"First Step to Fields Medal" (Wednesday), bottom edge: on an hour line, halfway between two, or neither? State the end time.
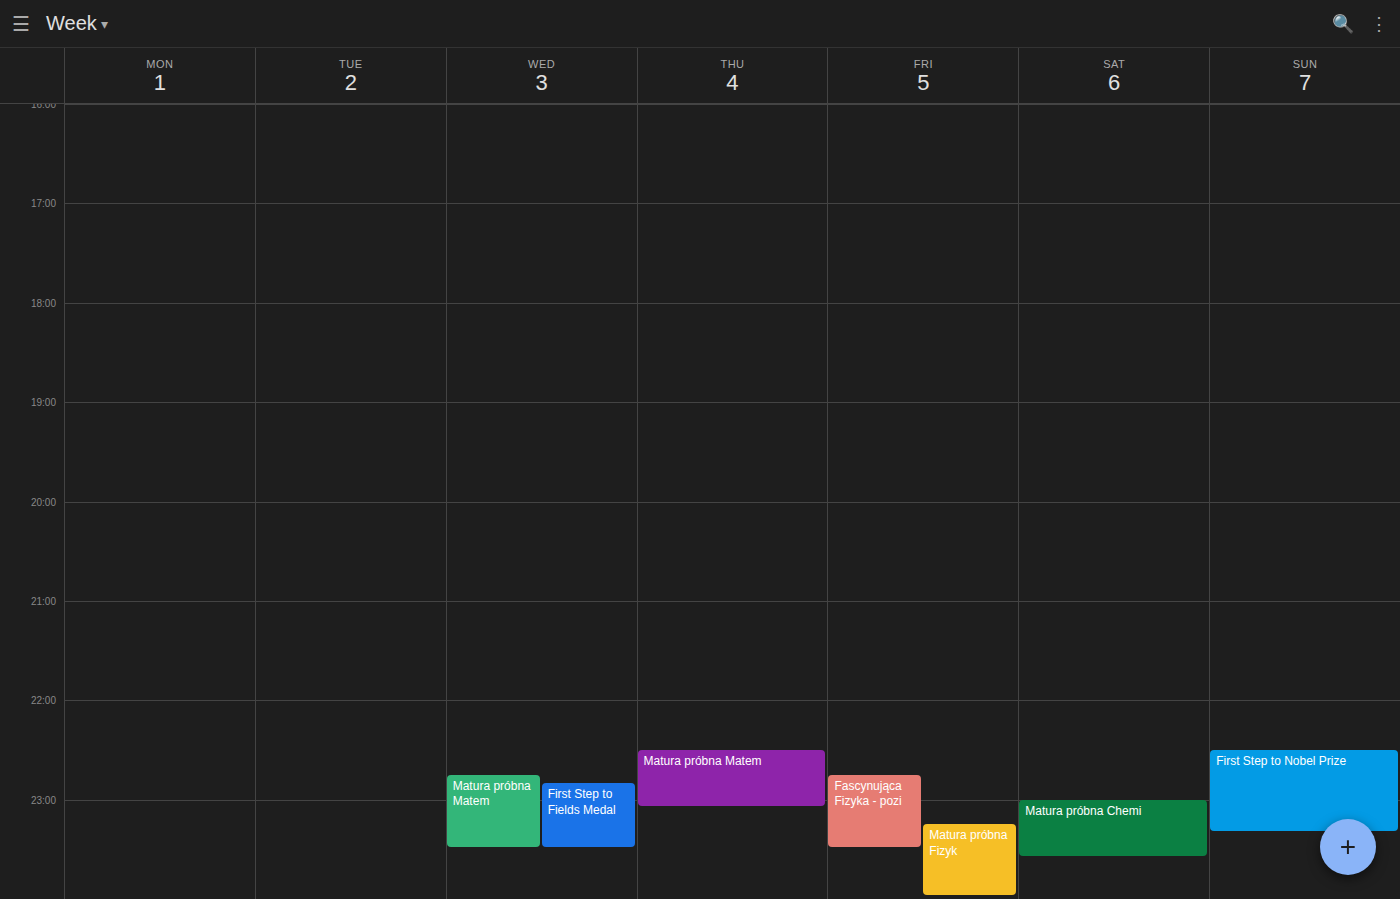
11:30 PM -- halfway between the 11 PM and 12 AM lines.